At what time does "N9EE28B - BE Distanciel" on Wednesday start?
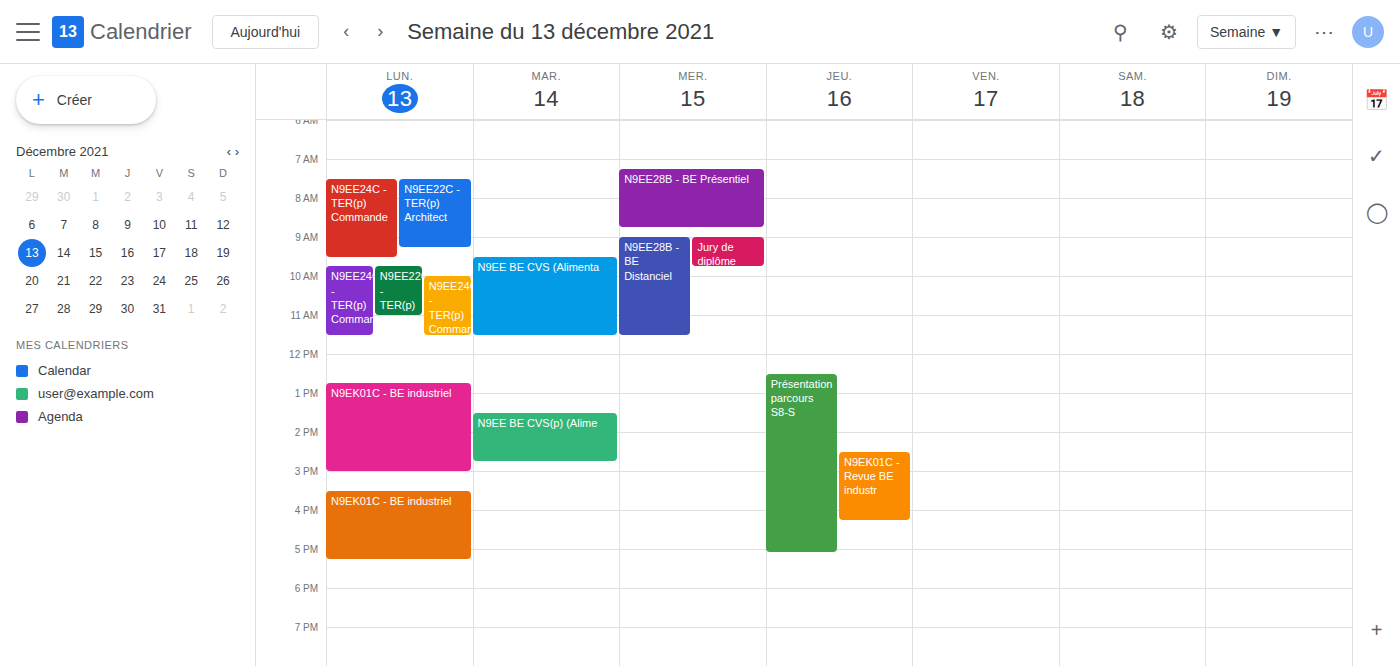
9:00 AM